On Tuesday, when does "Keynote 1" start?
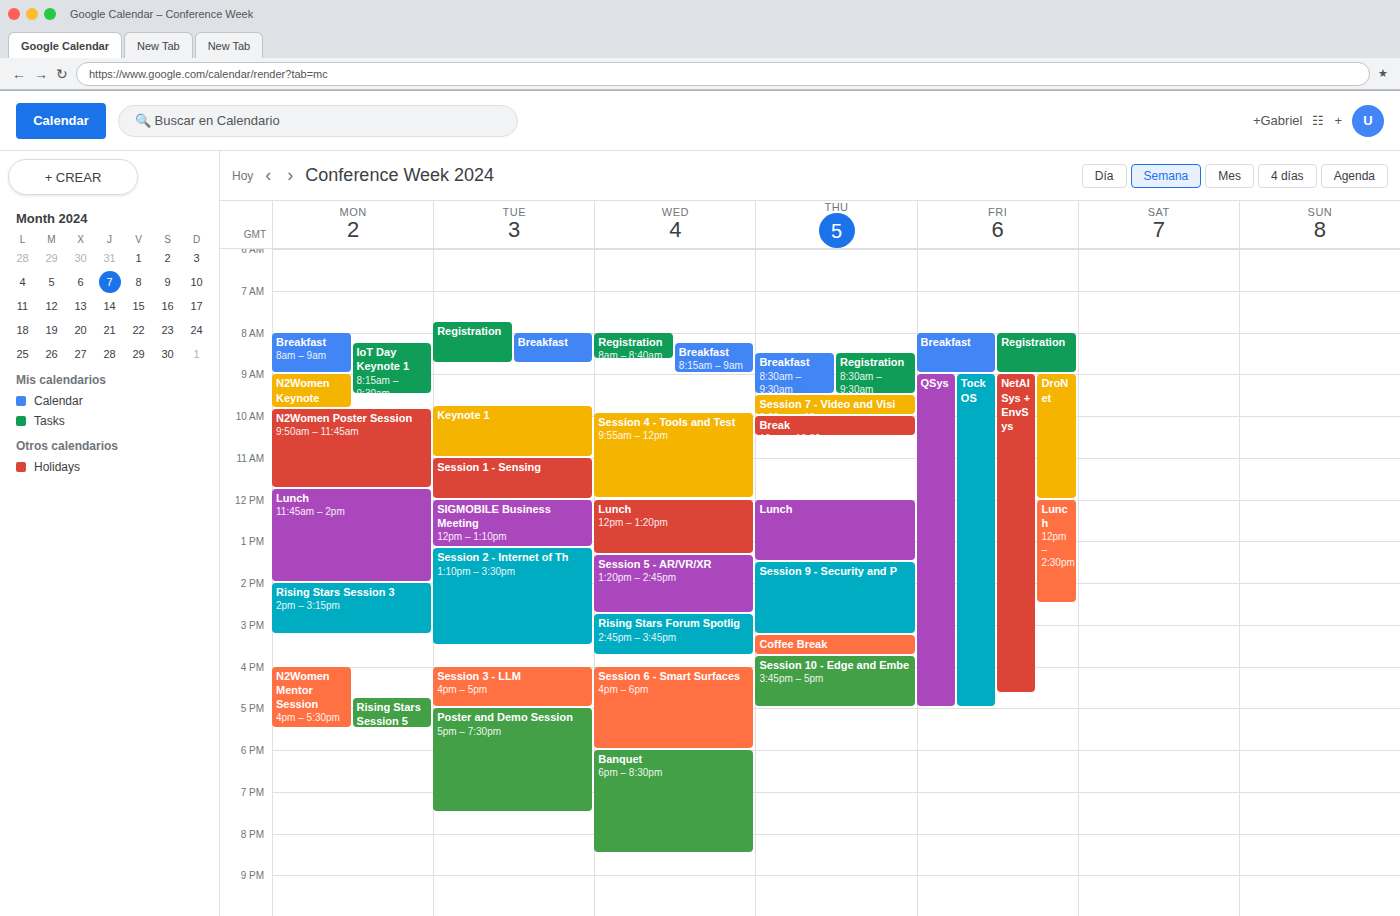
9:45 AM